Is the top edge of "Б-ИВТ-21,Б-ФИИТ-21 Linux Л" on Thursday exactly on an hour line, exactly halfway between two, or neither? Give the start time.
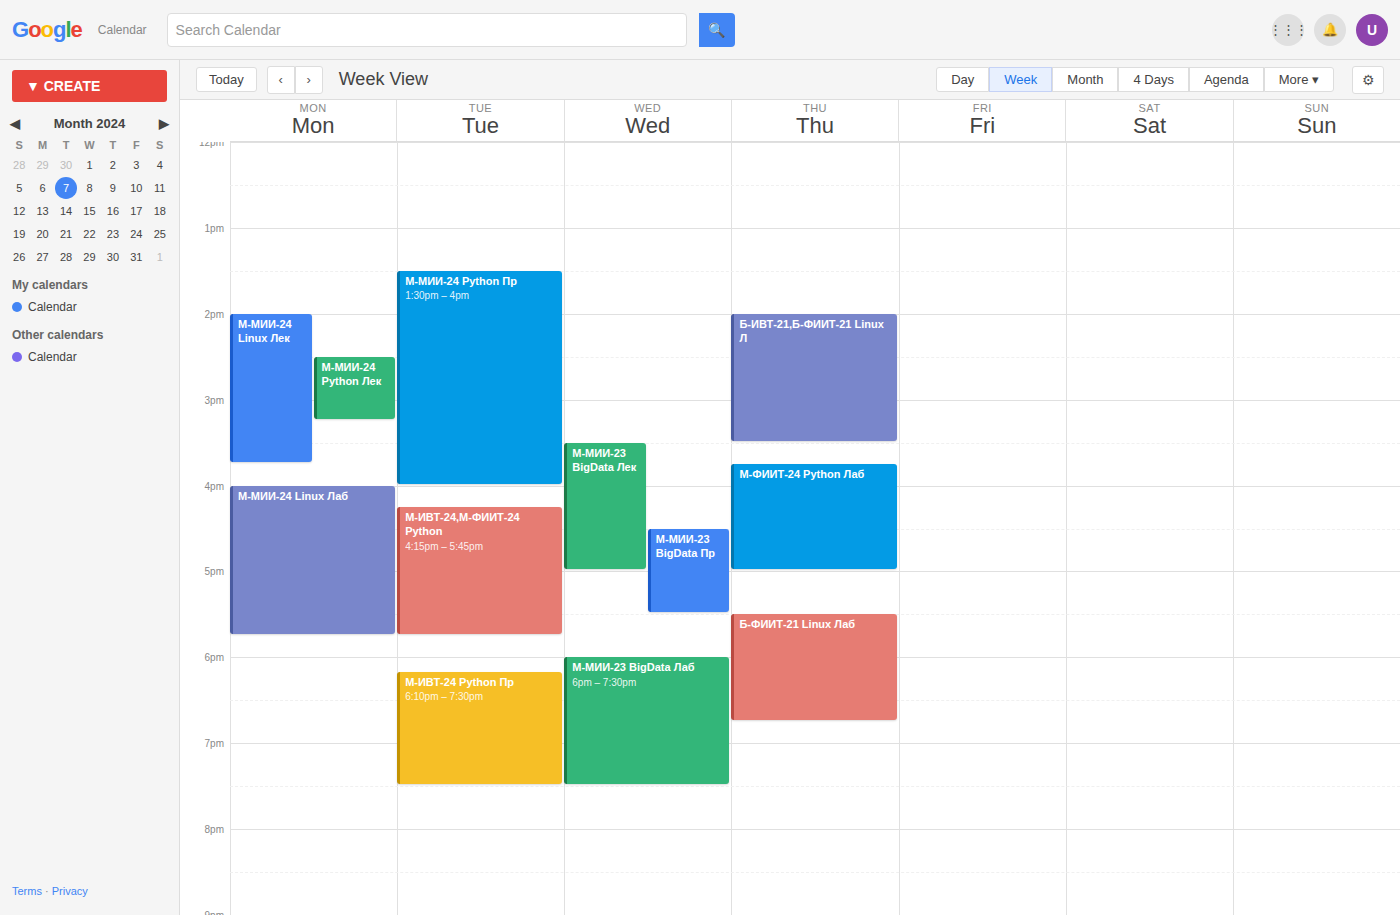
14:00 -- exactly on the 14:00 line.